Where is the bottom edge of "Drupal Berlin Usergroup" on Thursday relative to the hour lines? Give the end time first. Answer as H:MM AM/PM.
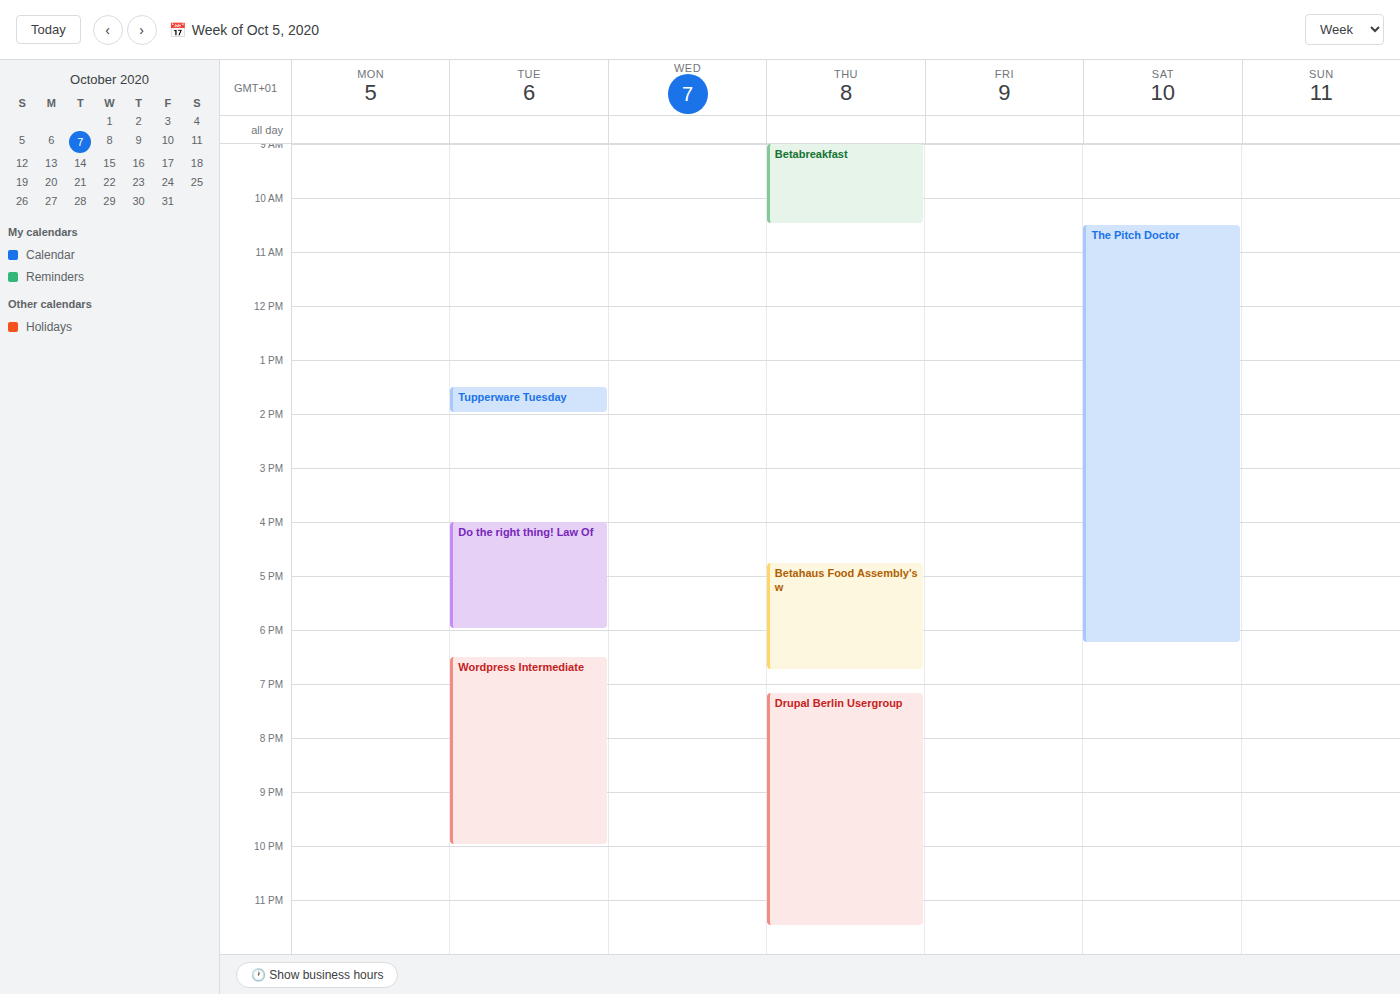
11:30 PM -- halfway between the 11 PM and 12 AM lines.